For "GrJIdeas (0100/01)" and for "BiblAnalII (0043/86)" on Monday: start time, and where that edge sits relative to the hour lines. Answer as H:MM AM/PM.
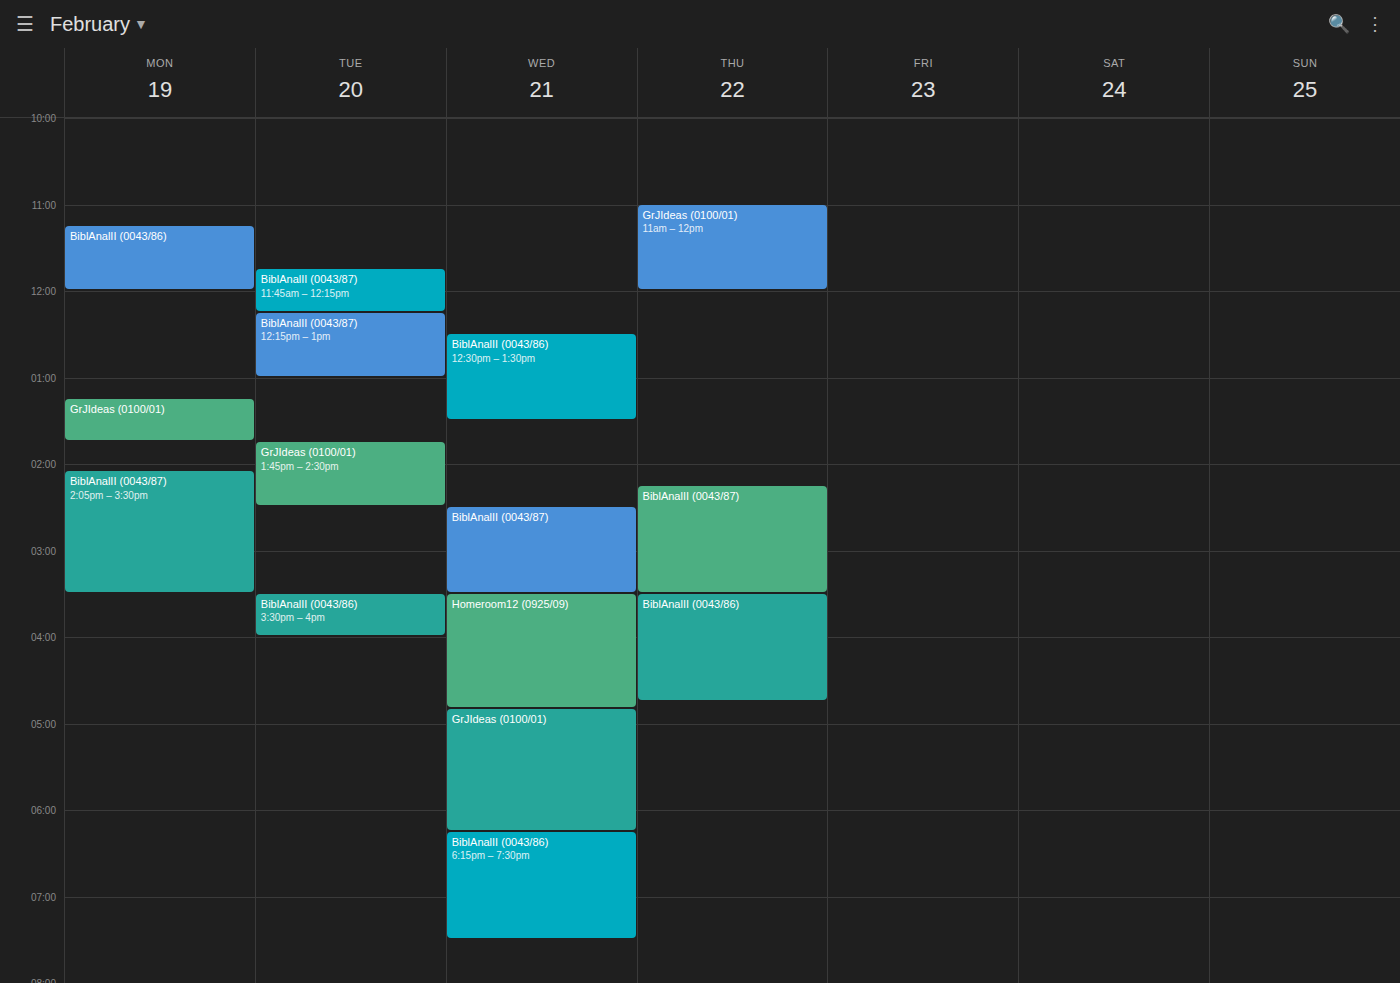
"GrJIdeas (0100/01)": 1:15 PM, neither: a quarter of the way from the 1 PM line to the 2 PM line. "BiblAnalII (0043/86)": 11:15 AM, neither: a quarter of the way from the 11 AM line to the 12 PM line.